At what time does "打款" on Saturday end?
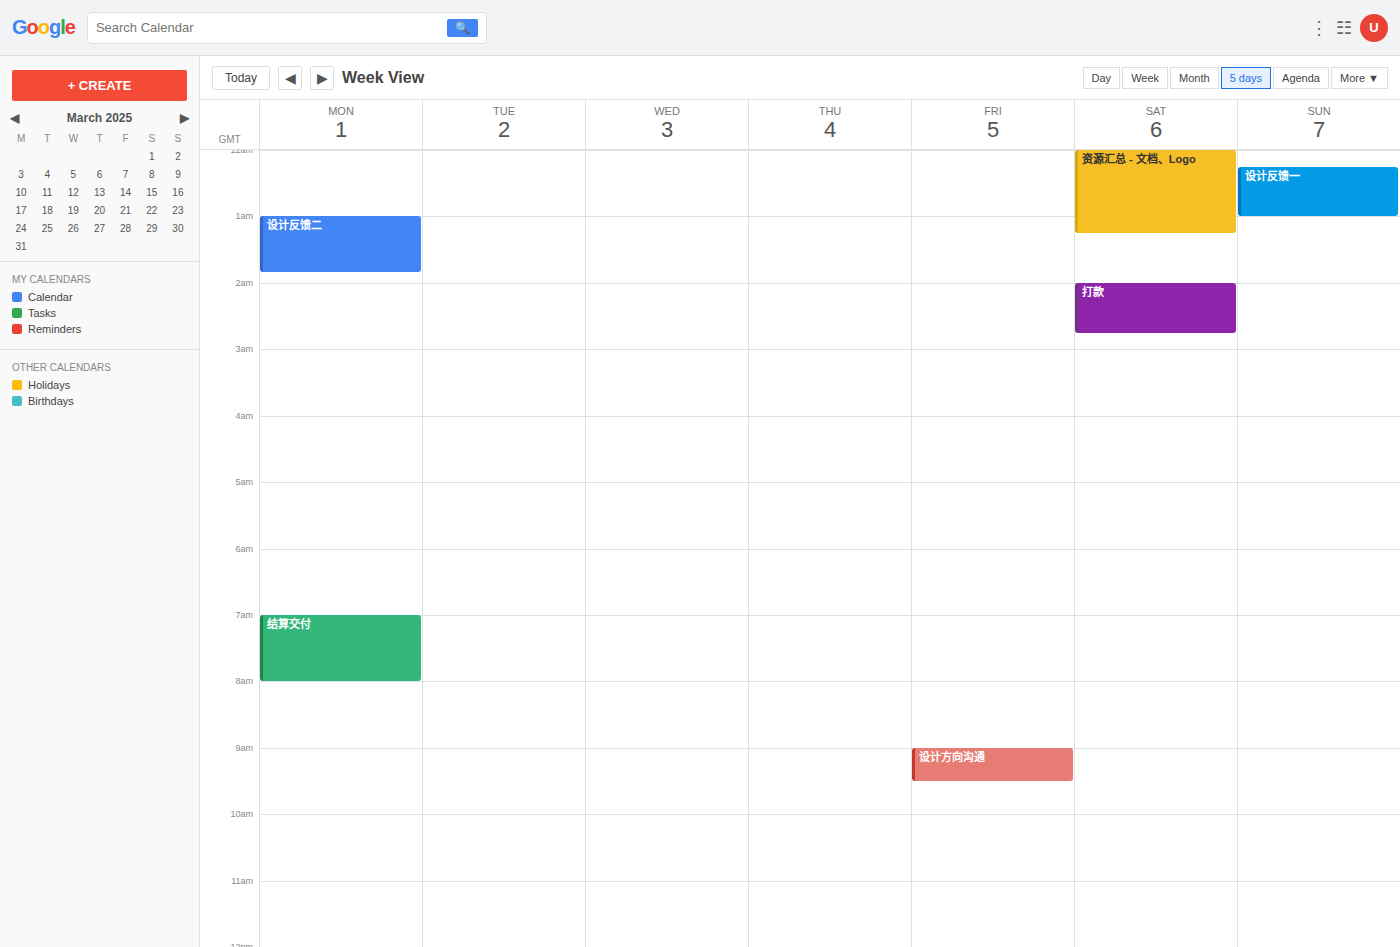
2:45 AM